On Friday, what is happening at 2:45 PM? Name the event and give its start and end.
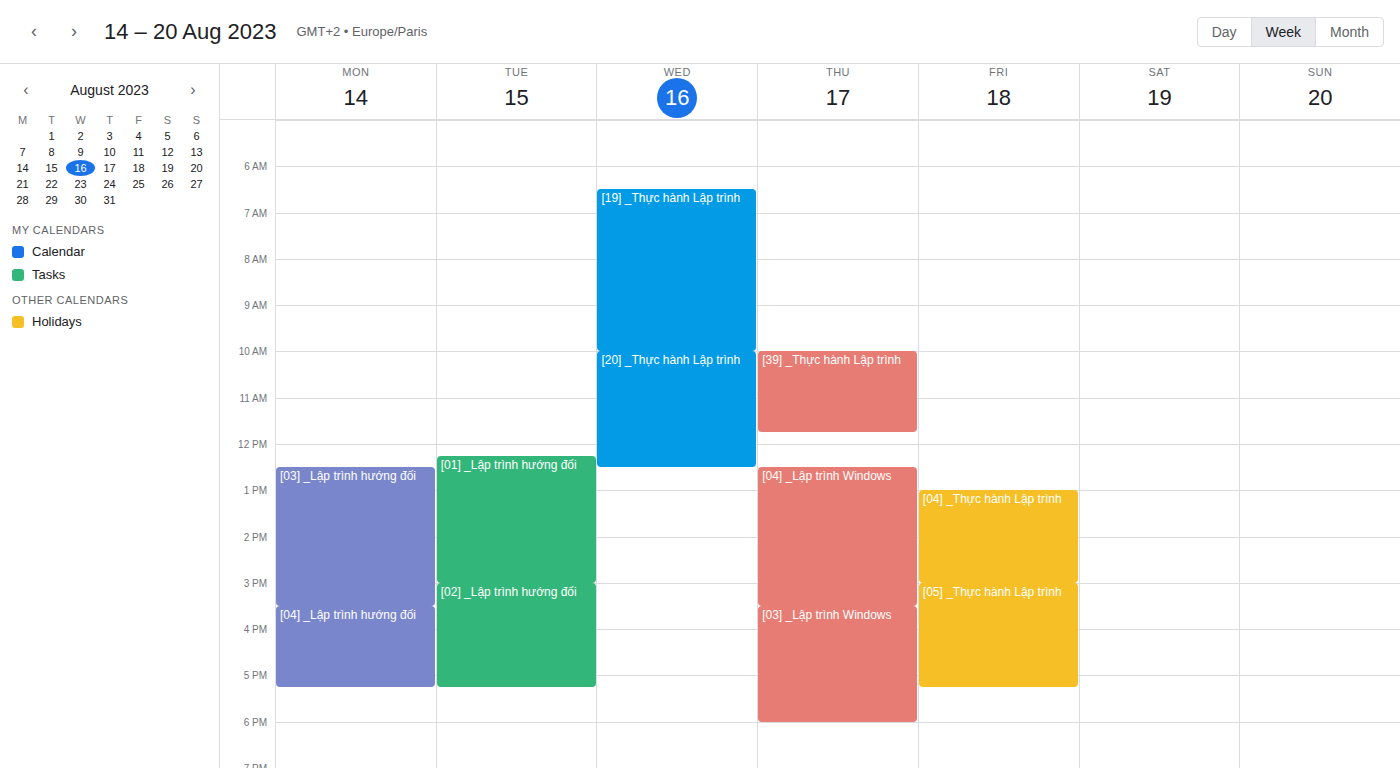
"[04] _Thực hành Lập trình", 1:00 PM to 3:00 PM